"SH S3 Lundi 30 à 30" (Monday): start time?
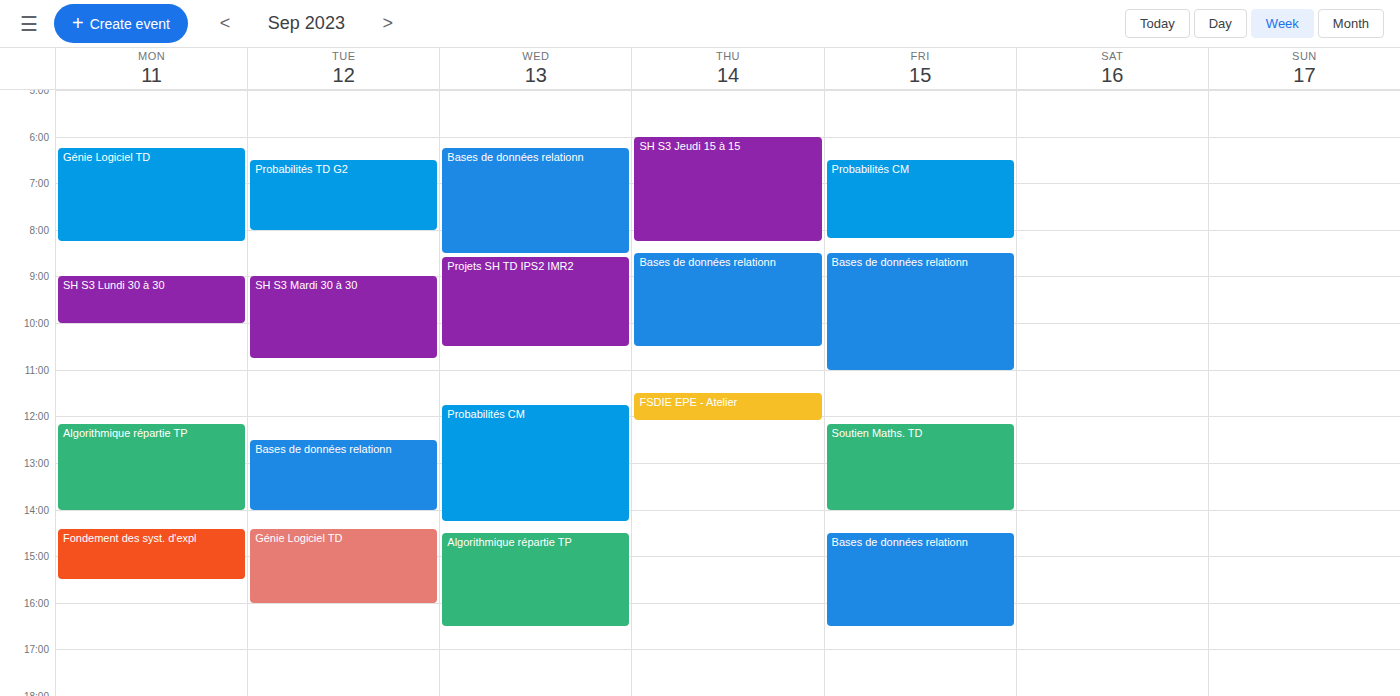
9:00 AM